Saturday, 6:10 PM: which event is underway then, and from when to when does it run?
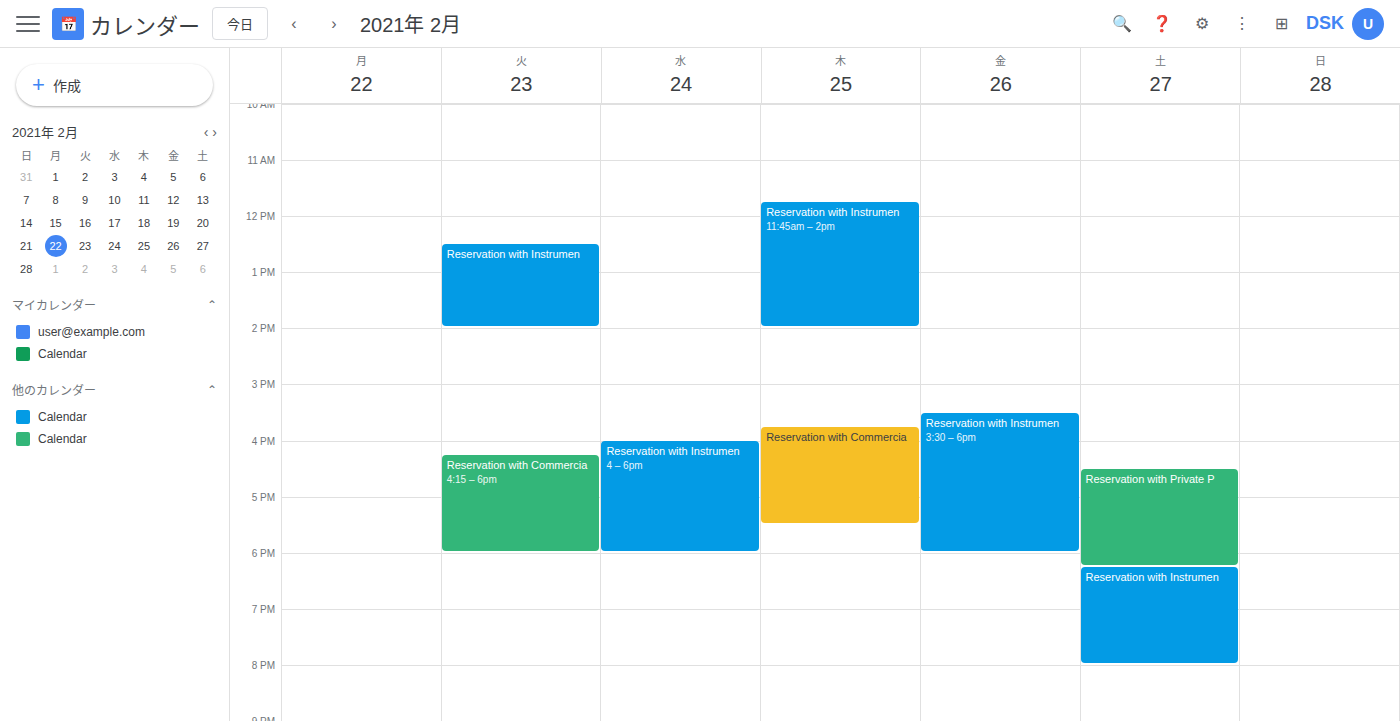
"Reservation with Private P", 4:30 PM to 6:15 PM